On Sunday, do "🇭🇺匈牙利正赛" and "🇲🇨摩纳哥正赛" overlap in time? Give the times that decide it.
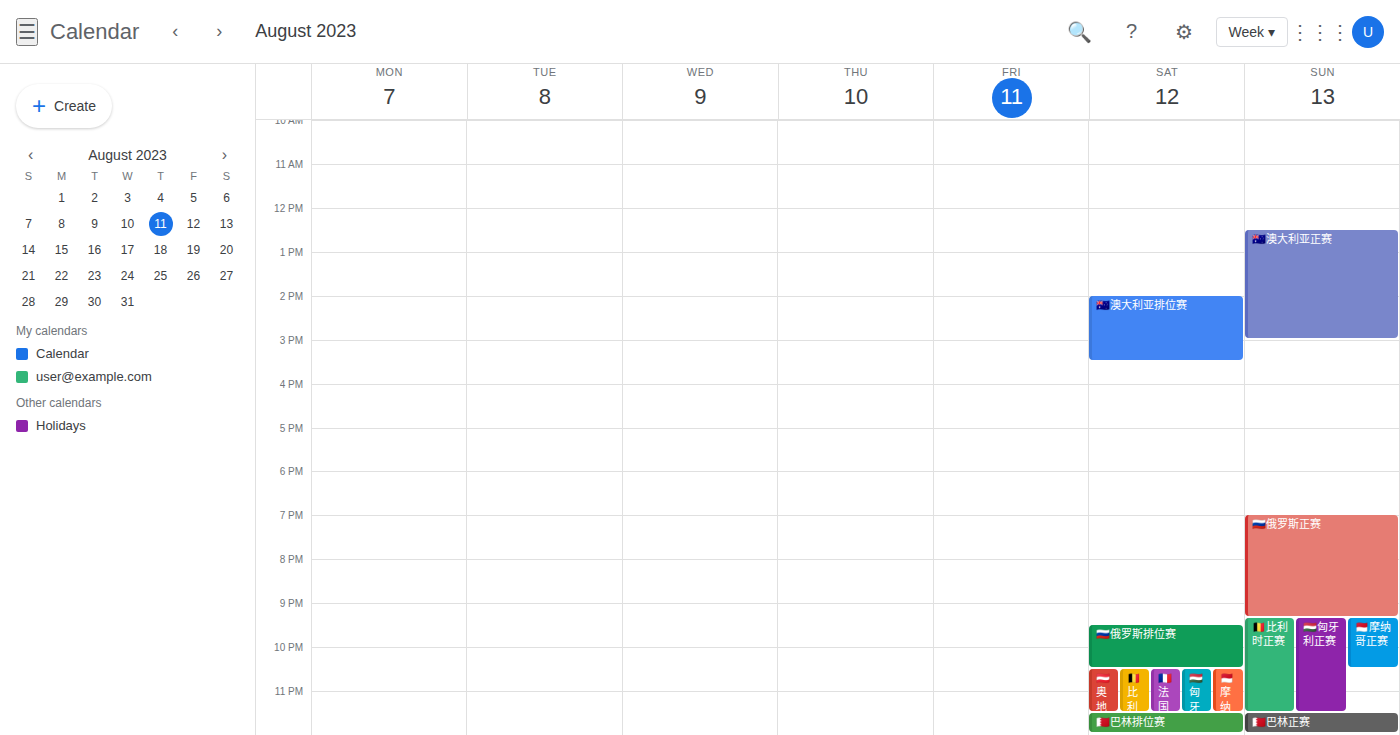
"🇭🇺匈牙利正赛" starts at 9:20 PM, before "🇲🇨摩纳哥正赛" ends at 10:30 PM -- they overlap.